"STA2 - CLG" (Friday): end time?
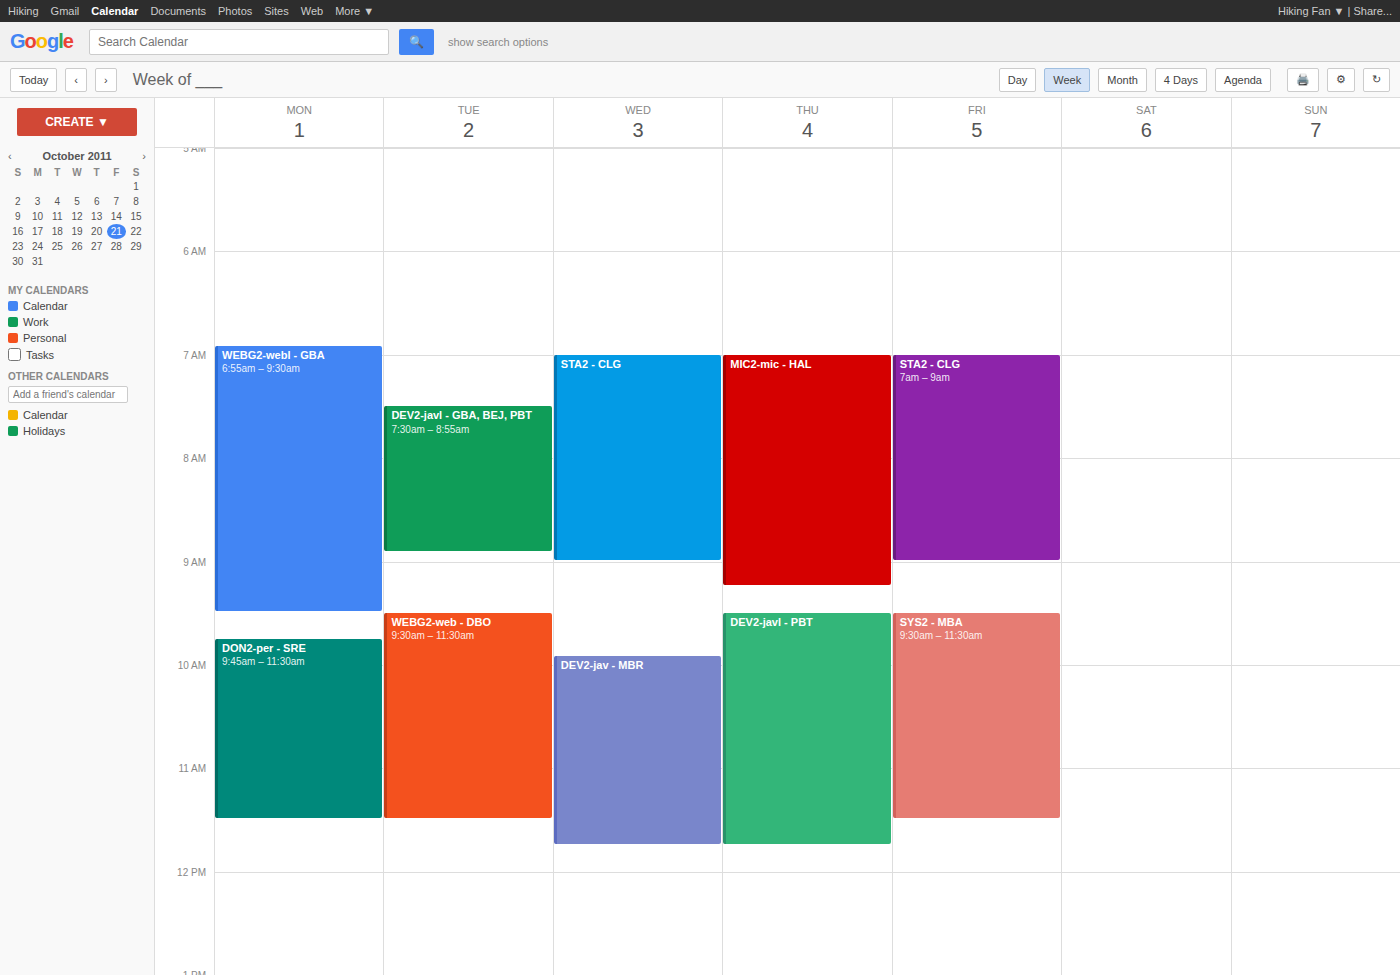
09:00